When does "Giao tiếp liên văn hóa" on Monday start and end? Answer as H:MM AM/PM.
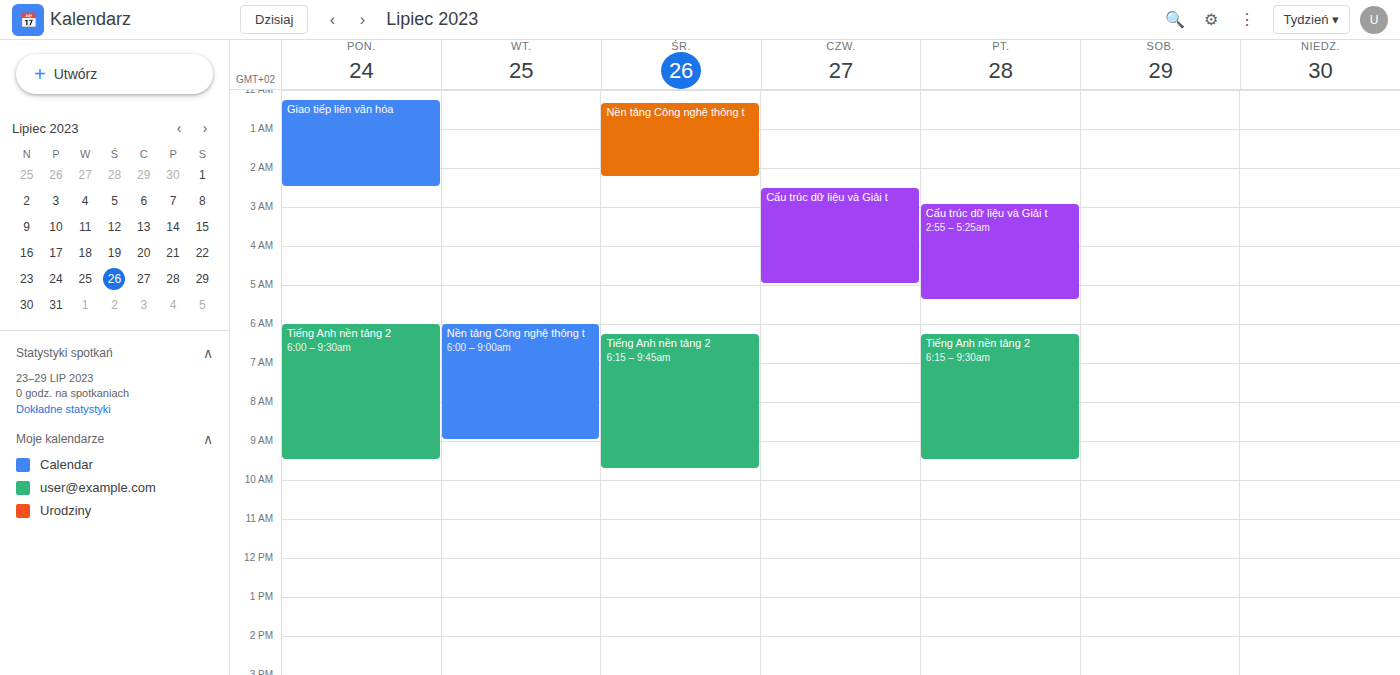
12:15 AM to 2:30 AM